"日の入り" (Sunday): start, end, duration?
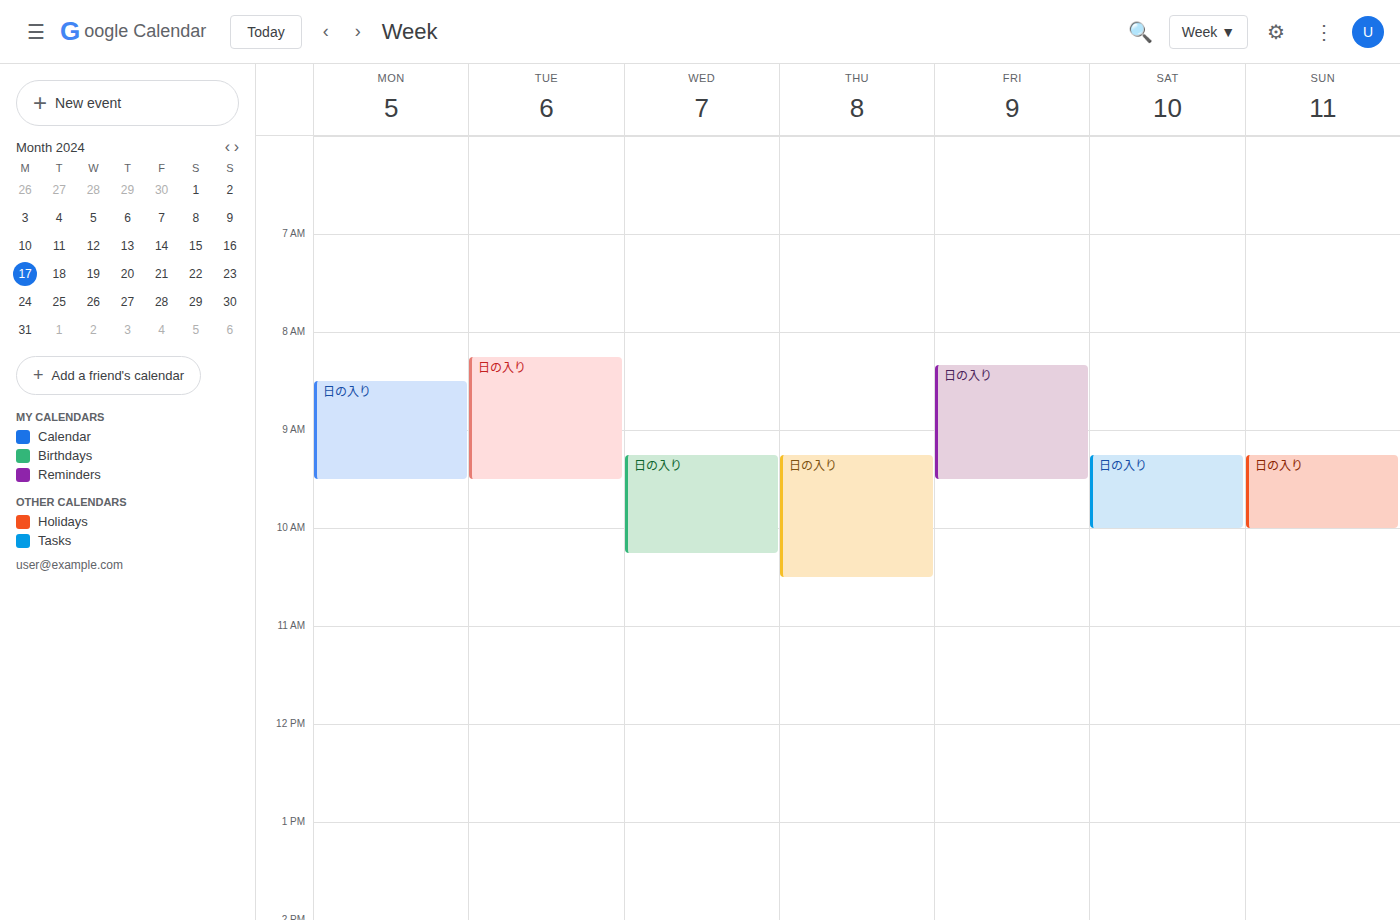
9:15 AM to 10:00 AM, 45 minutes